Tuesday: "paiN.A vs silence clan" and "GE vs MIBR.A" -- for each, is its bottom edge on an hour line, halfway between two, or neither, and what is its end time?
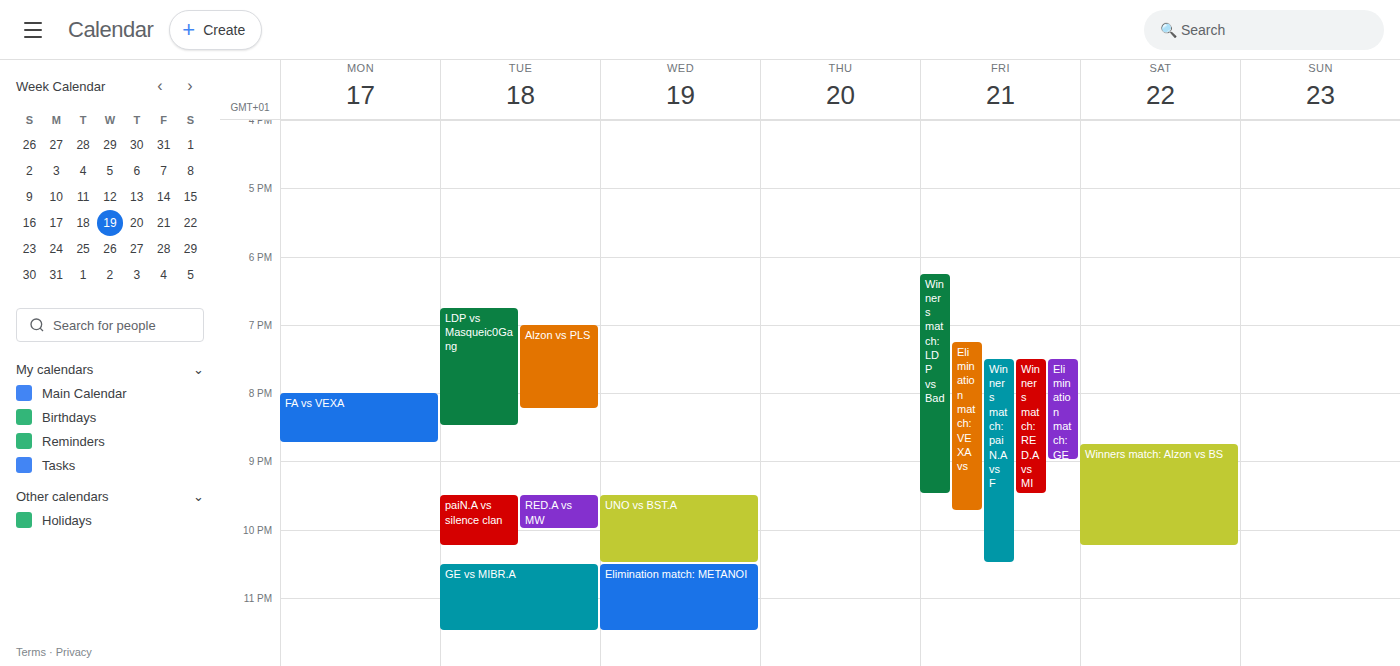
"paiN.A vs silence clan": 10:15 PM, neither: a quarter of the way from the 10 PM line to the 11 PM line. "GE vs MIBR.A": 11:30 PM, halfway between the 11 PM and 12 AM lines.